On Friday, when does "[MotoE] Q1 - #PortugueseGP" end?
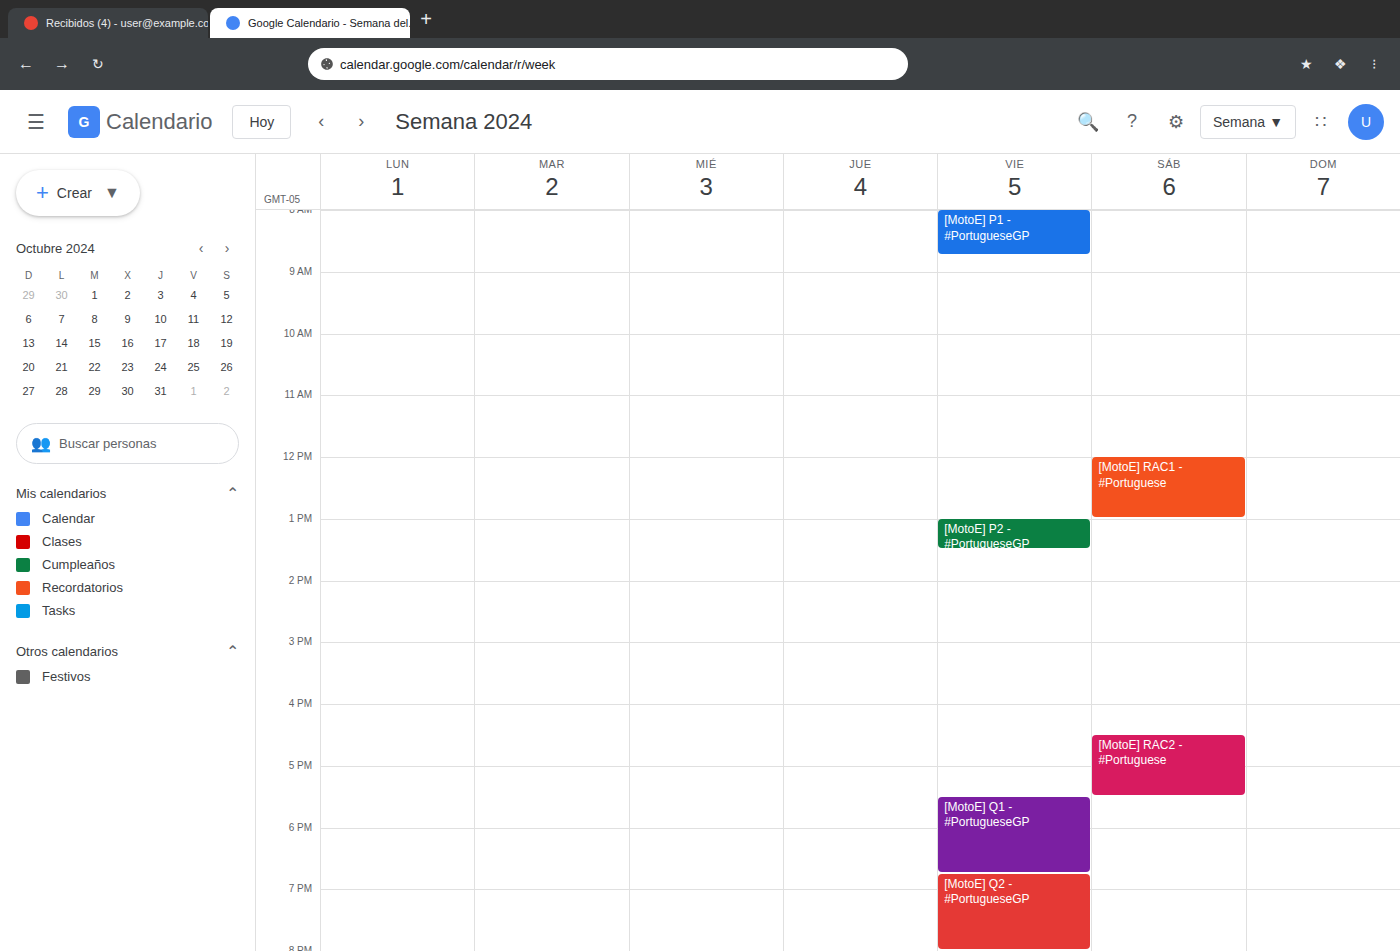
6:45 PM